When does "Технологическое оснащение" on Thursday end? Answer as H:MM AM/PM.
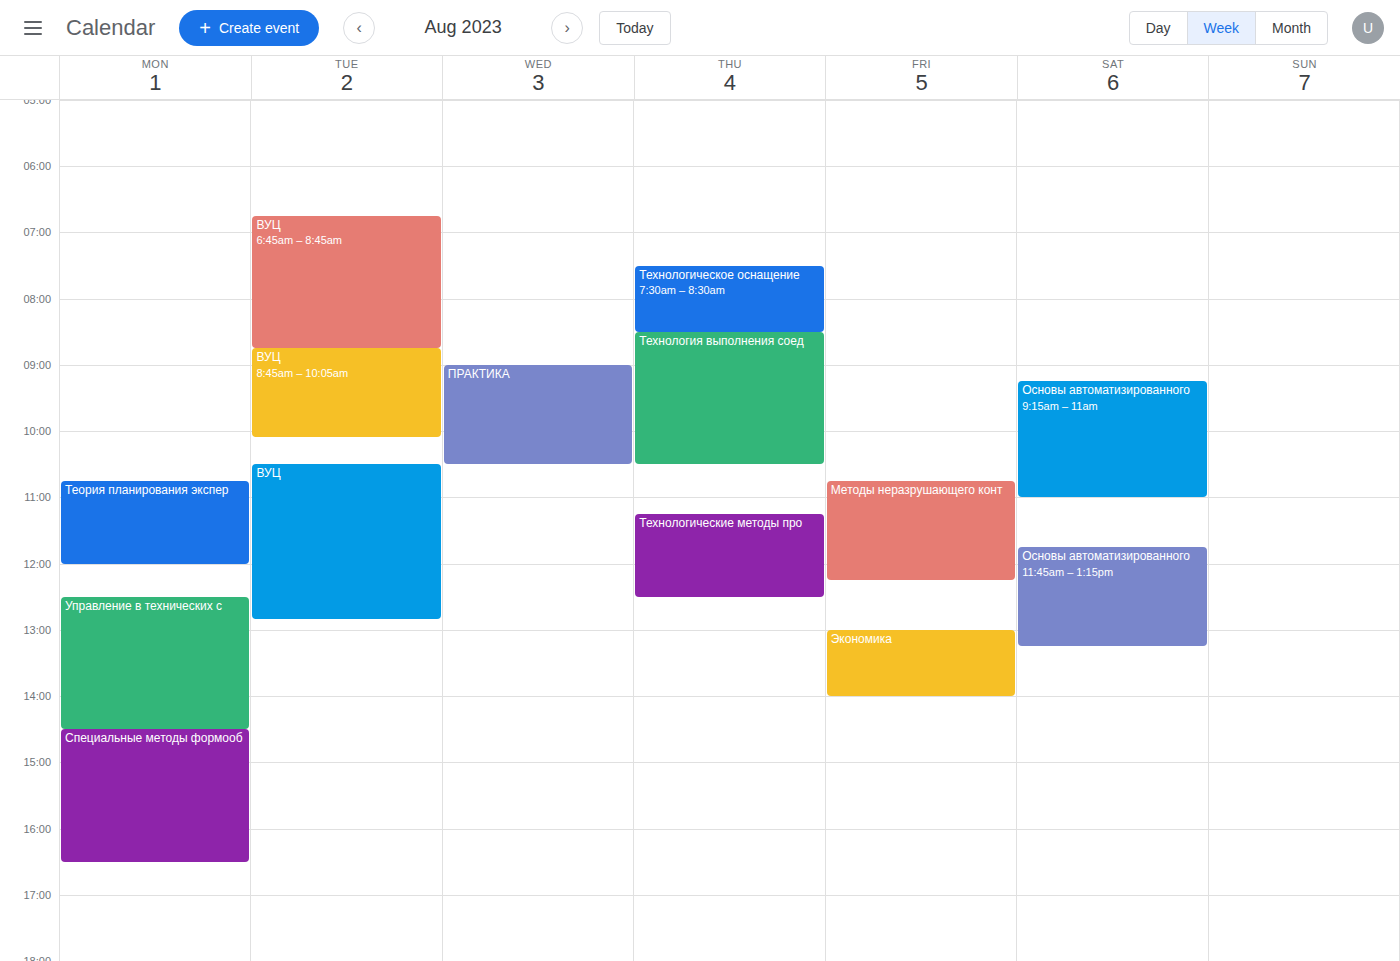
8:30 AM